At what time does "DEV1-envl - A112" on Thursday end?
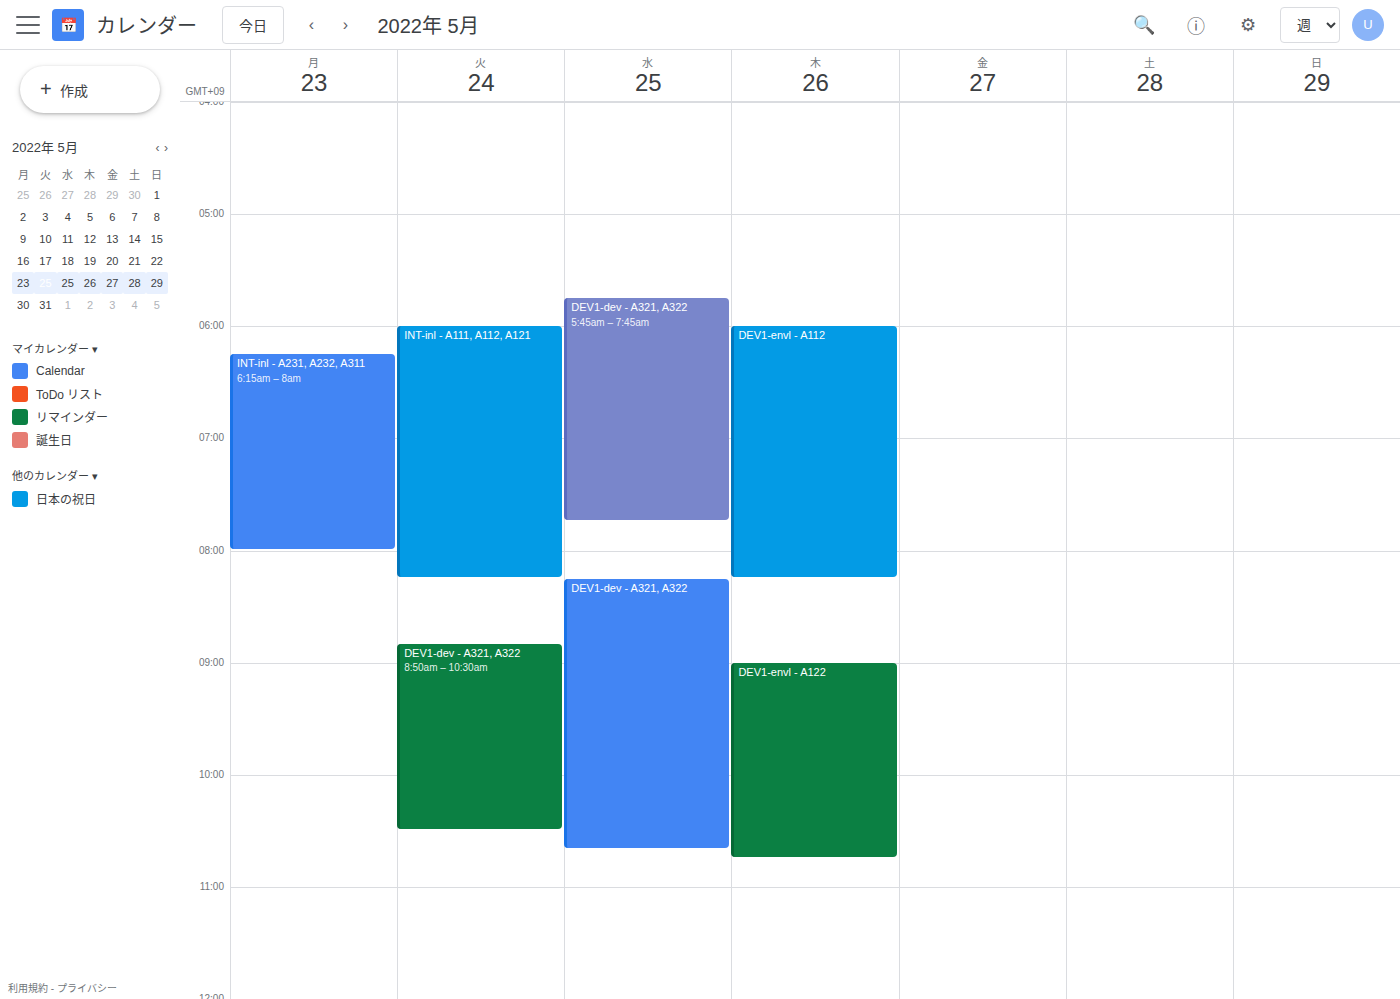
8:15 AM